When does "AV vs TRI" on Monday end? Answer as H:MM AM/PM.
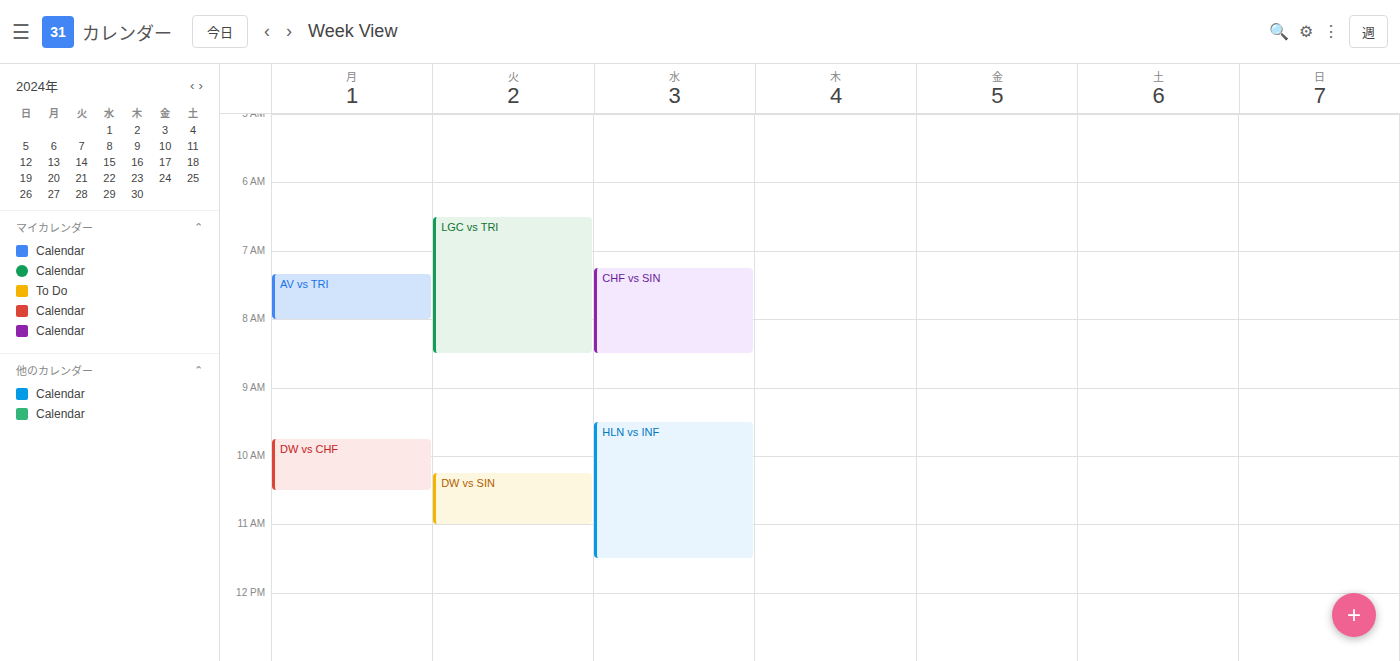
8:00 AM